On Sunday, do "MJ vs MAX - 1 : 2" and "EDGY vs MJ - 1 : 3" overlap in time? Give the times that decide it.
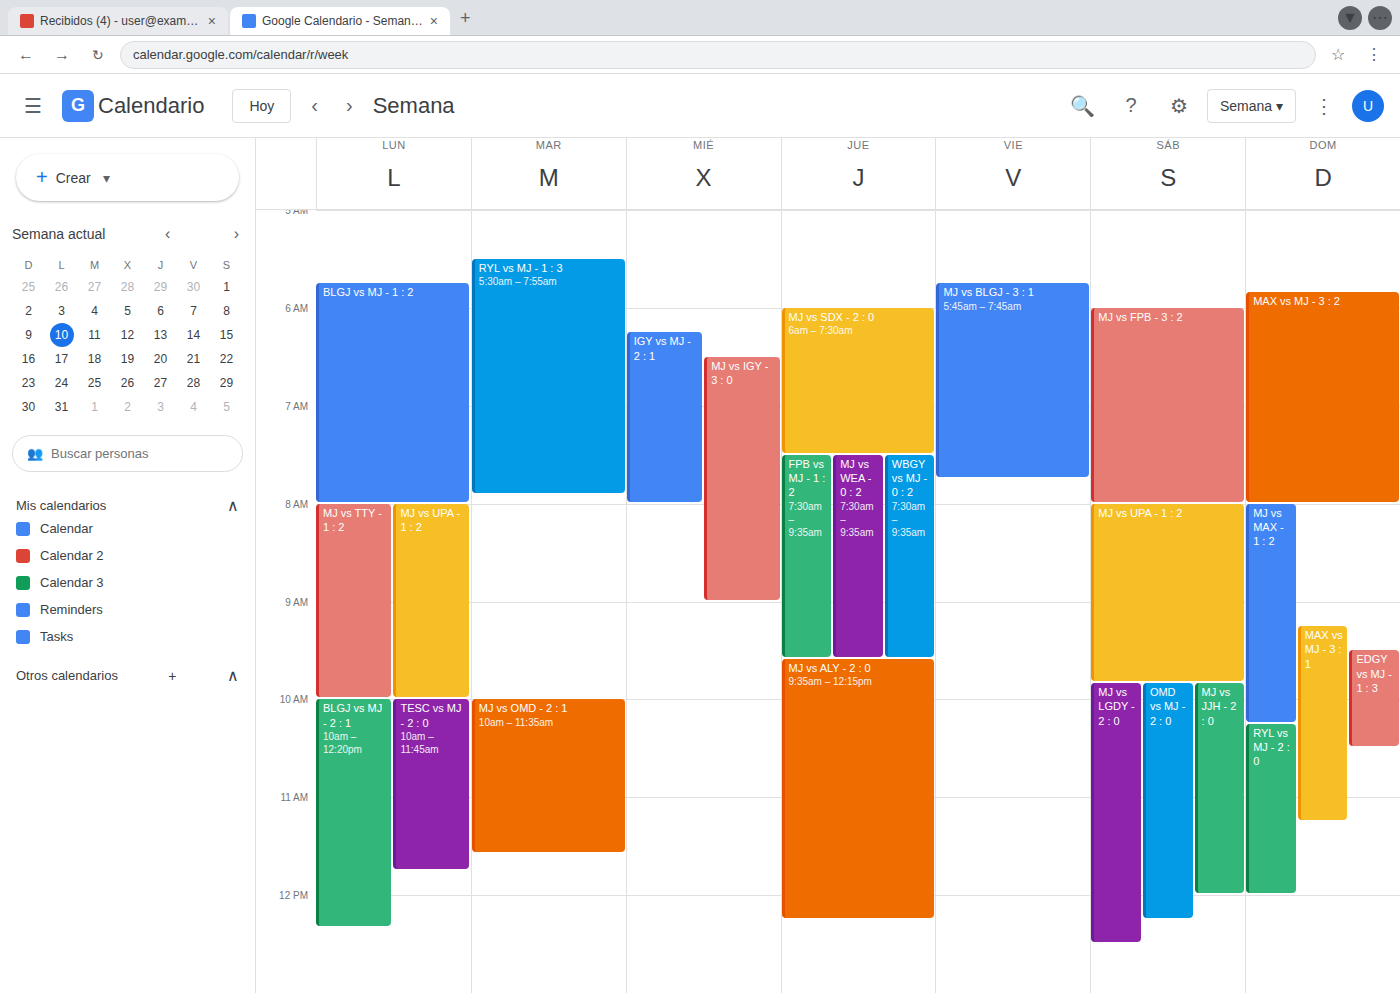
"EDGY vs MJ - 1 : 3" starts at 9:30 AM, before "MJ vs MAX - 1 : 2" ends at 10:15 AM -- they overlap.